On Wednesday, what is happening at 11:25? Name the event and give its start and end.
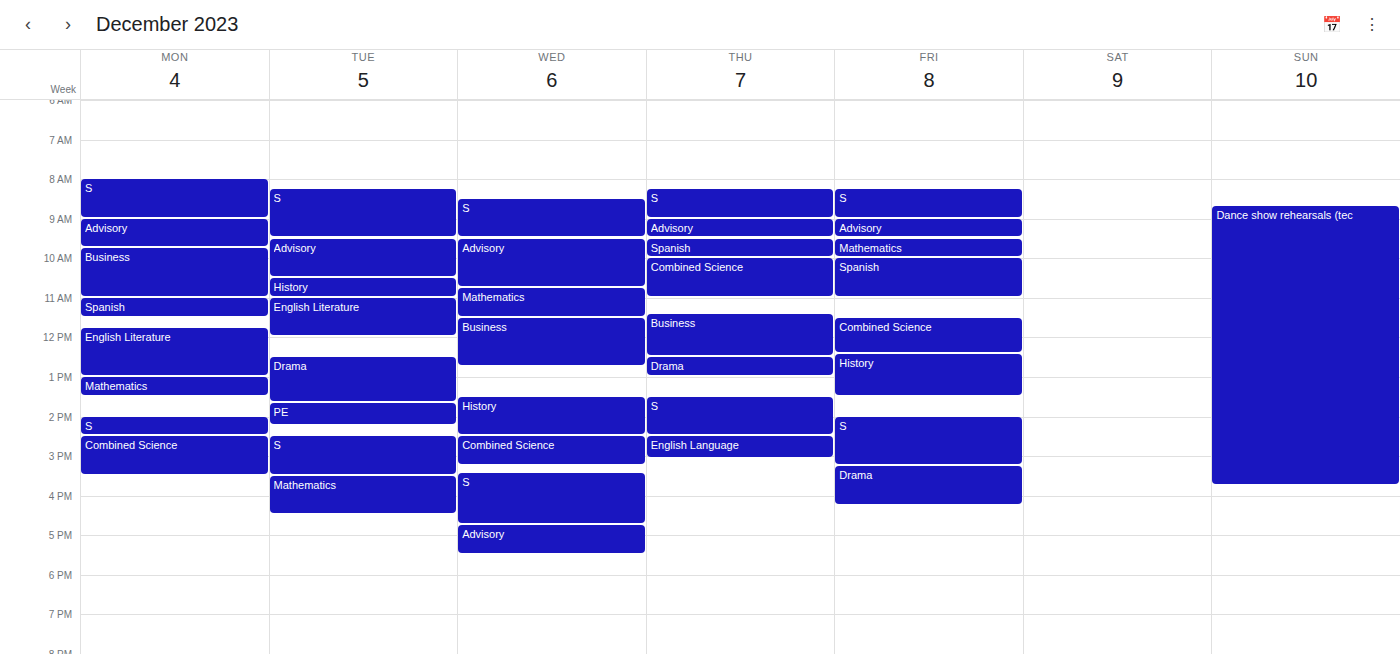
"Mathematics", 10:45 to 11:30